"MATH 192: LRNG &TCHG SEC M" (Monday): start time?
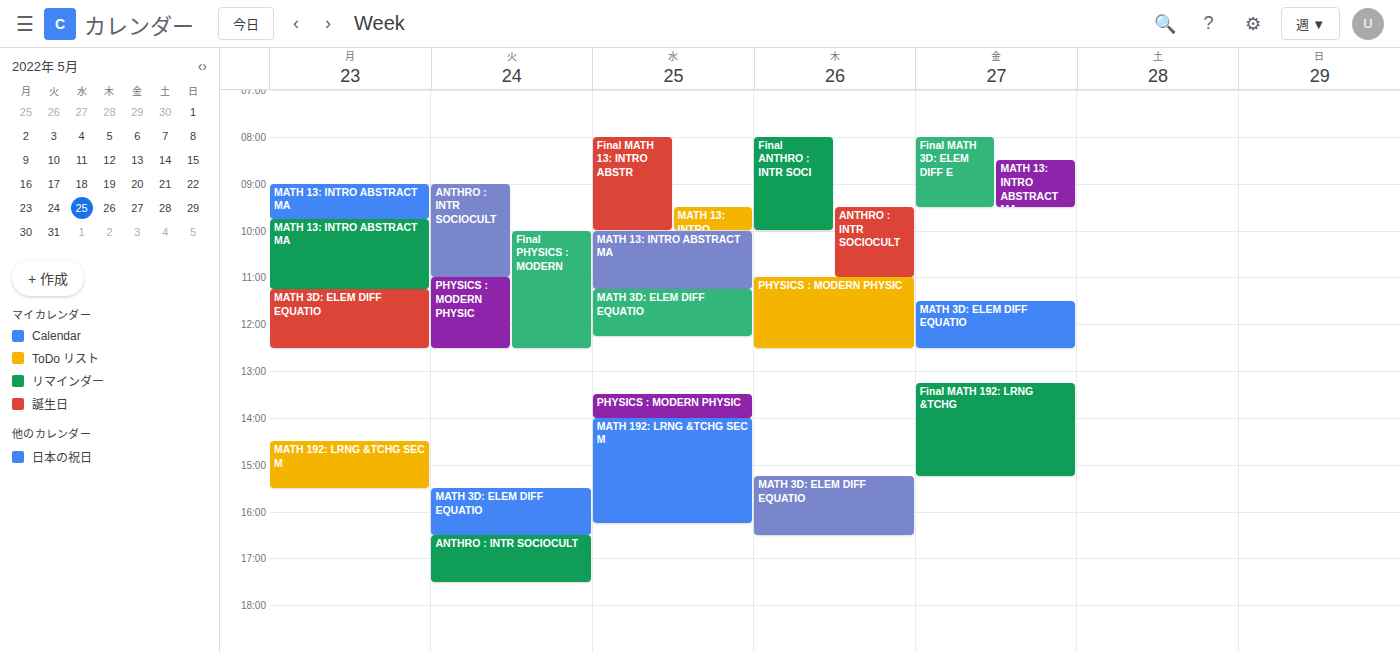
2:30 PM